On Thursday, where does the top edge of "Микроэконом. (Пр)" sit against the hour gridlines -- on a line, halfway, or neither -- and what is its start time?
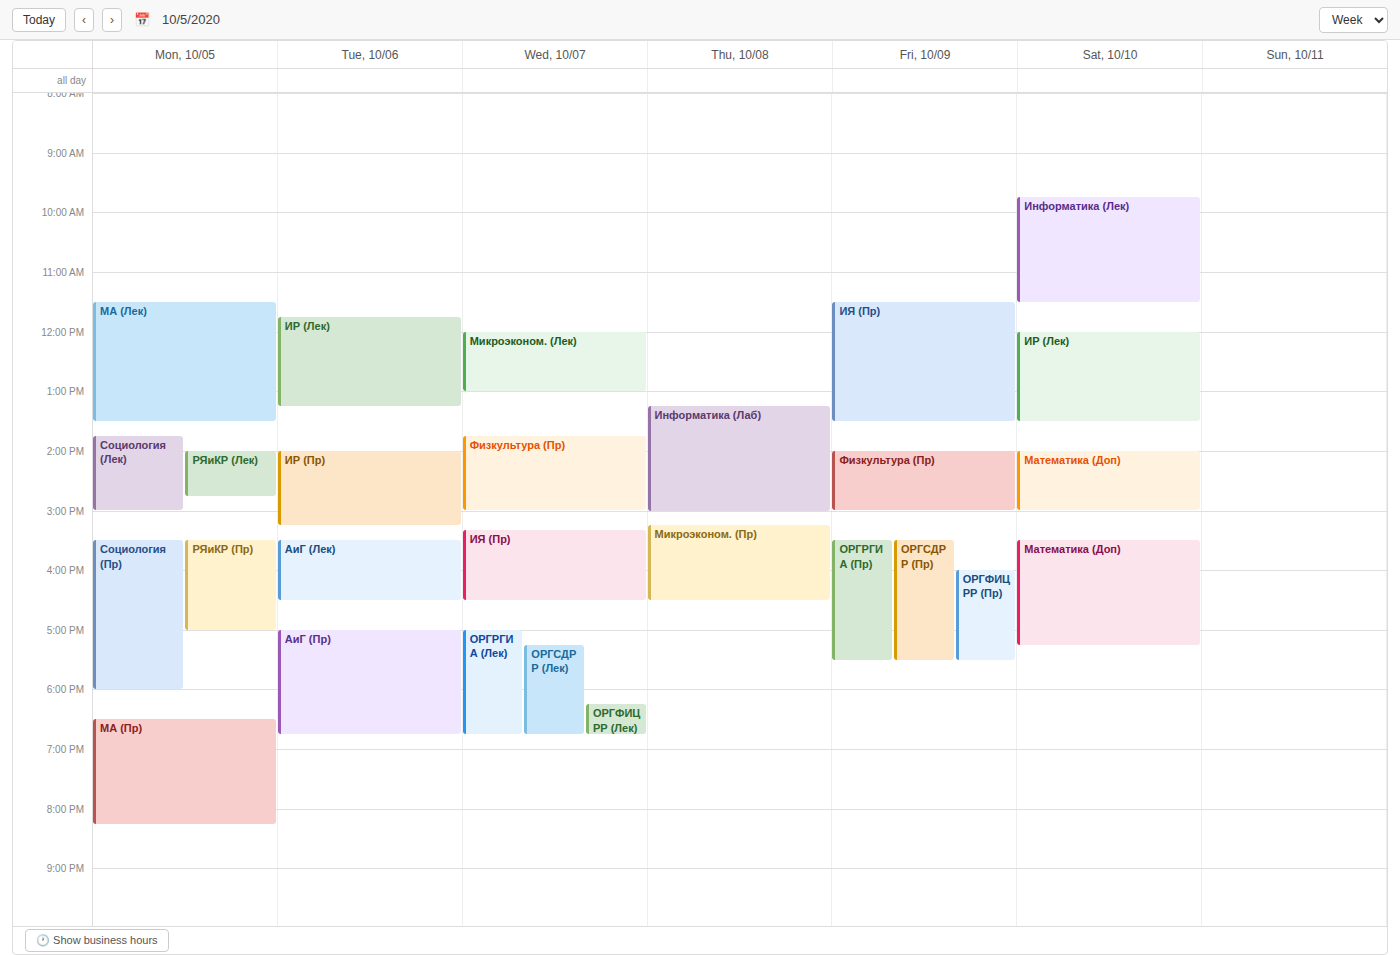
3:15 PM -- neither: a quarter of the way from the 3 PM line to the 4 PM line.